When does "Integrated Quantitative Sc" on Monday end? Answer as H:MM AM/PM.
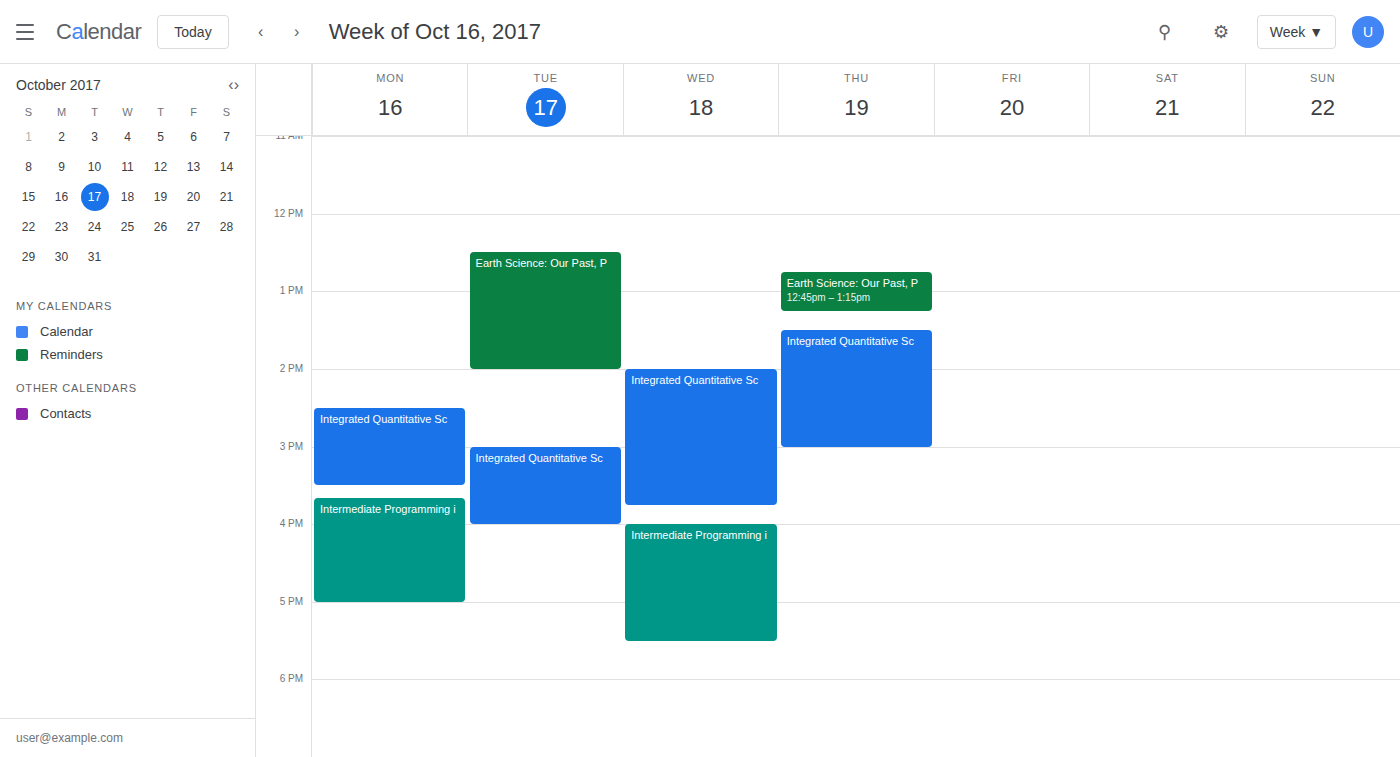
3:30 PM